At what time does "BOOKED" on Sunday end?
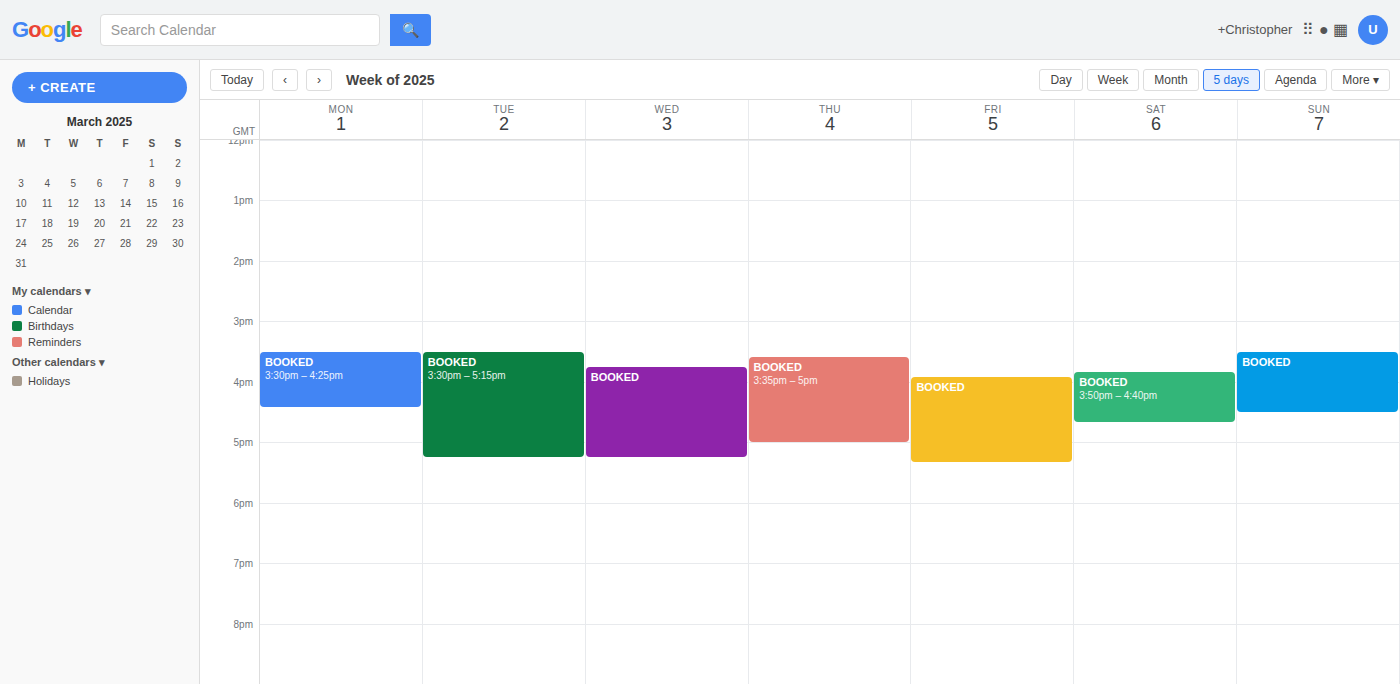
4:30 PM